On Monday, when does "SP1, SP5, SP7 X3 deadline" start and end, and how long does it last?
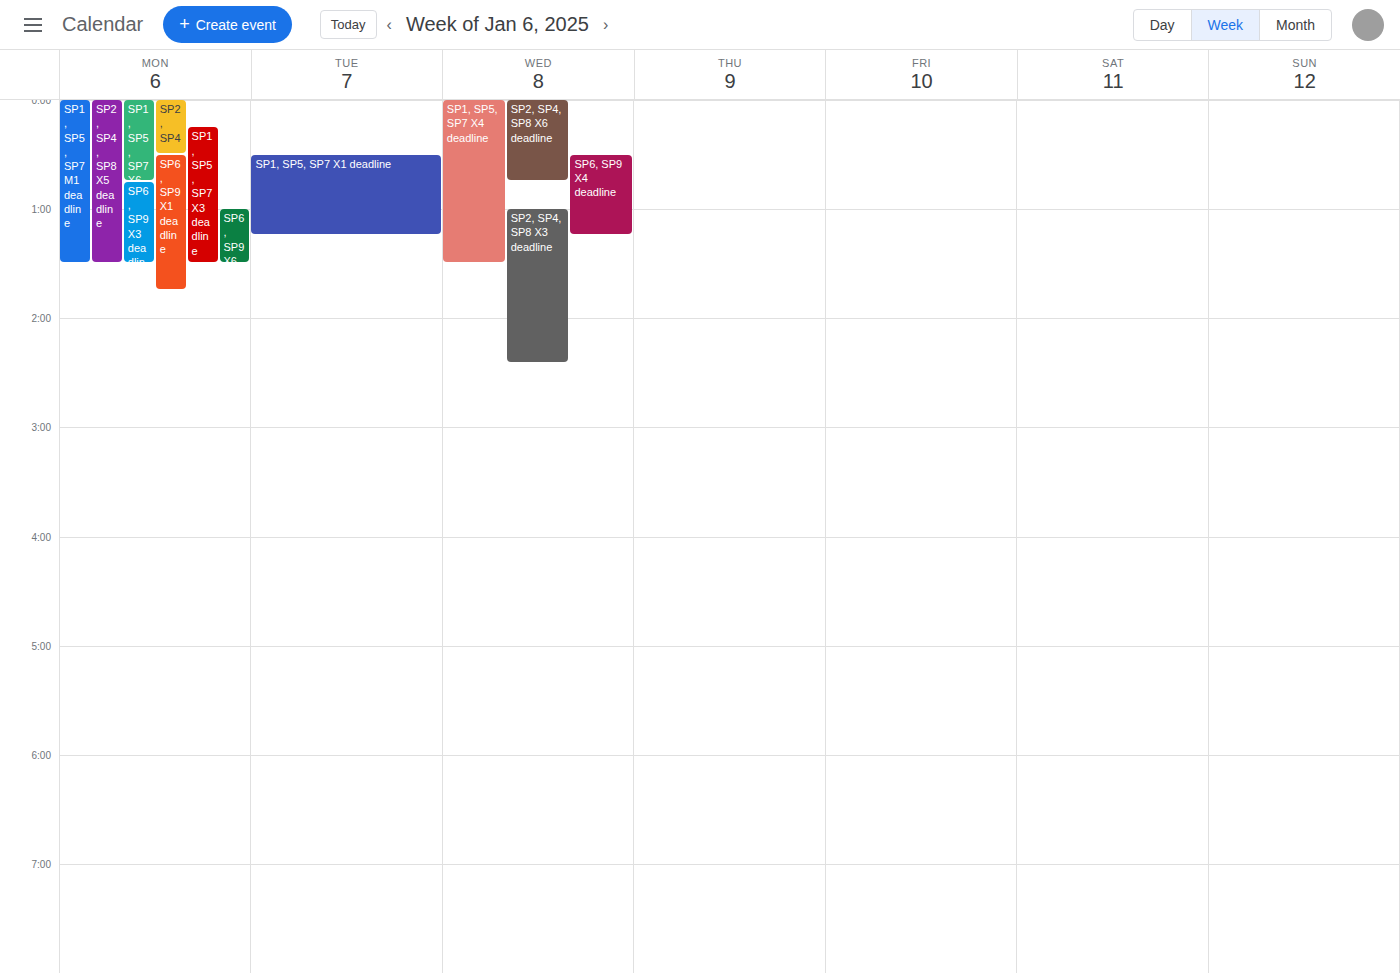
12:15 AM to 1:30 AM, 1 hour 15 minutes